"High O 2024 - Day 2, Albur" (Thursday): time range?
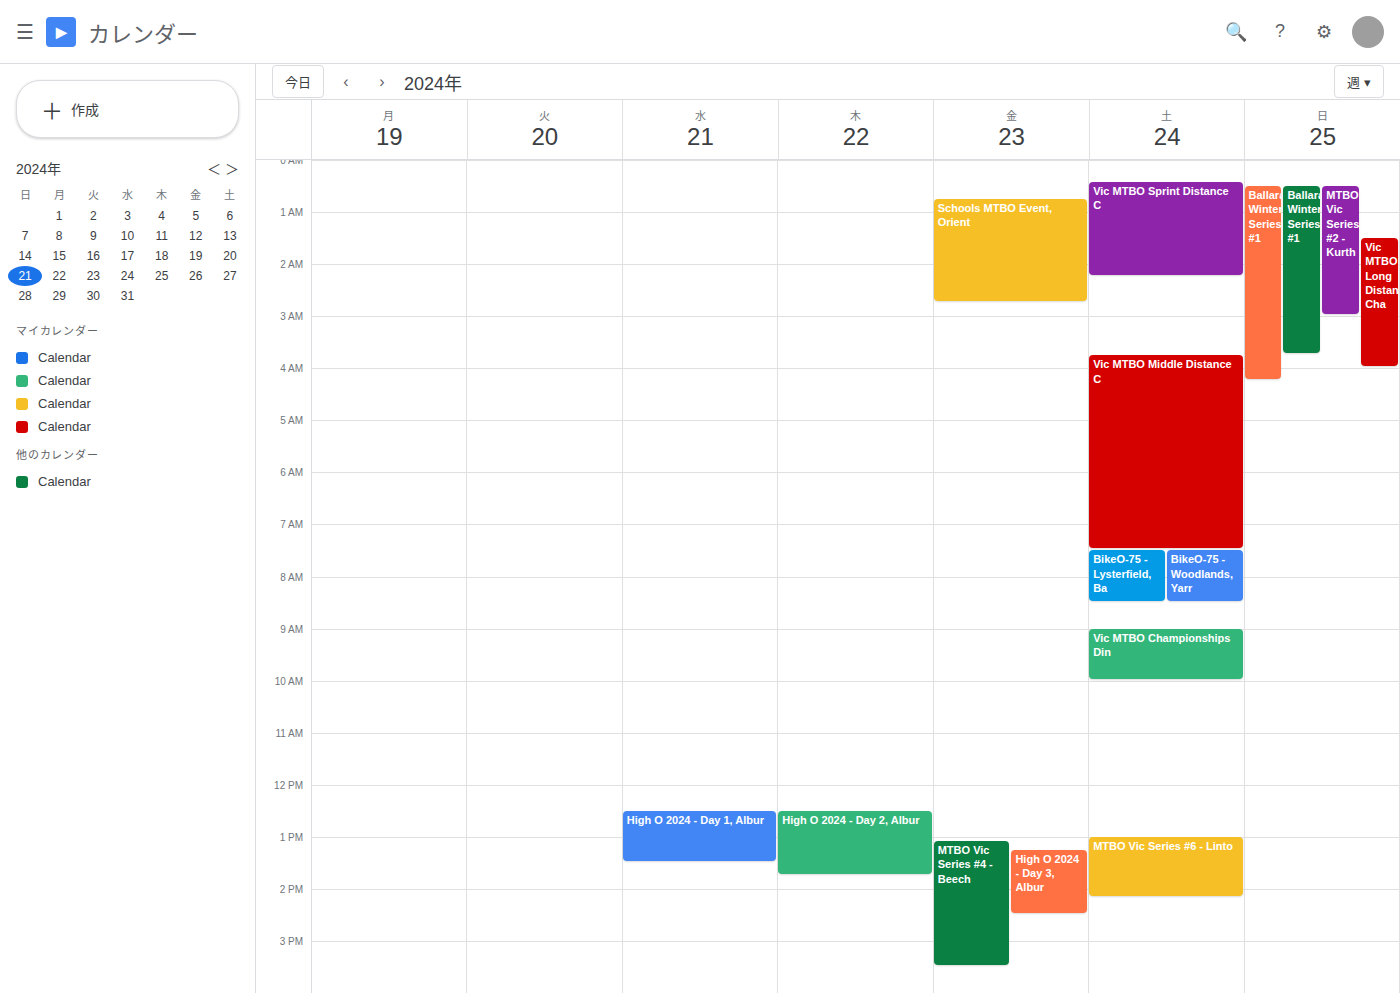
12:30 PM to 1:45 PM